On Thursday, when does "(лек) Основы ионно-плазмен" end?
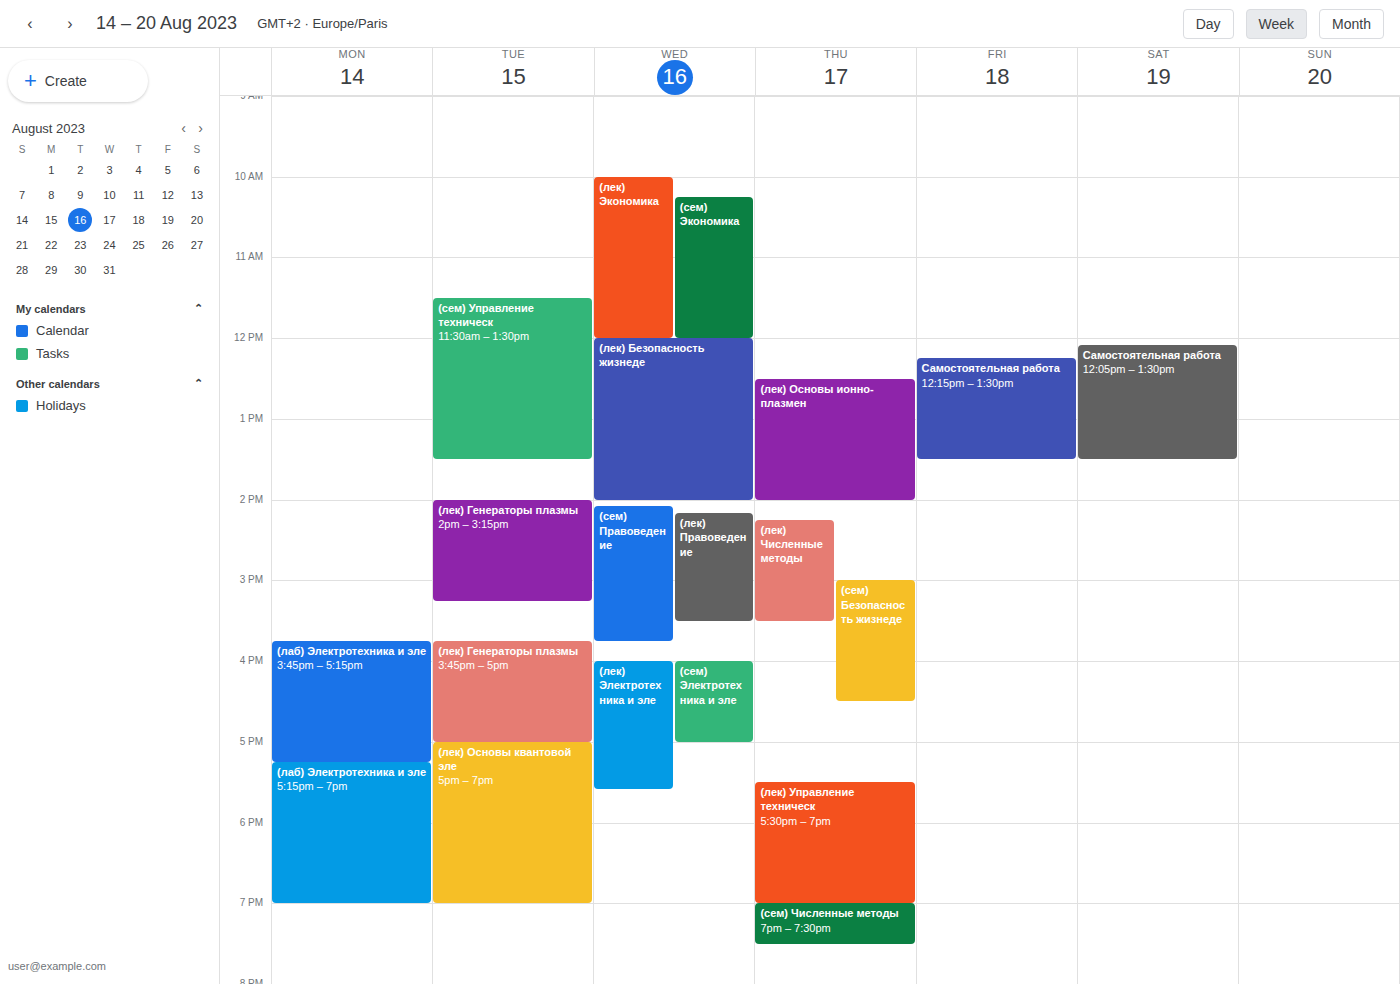
2:00 PM